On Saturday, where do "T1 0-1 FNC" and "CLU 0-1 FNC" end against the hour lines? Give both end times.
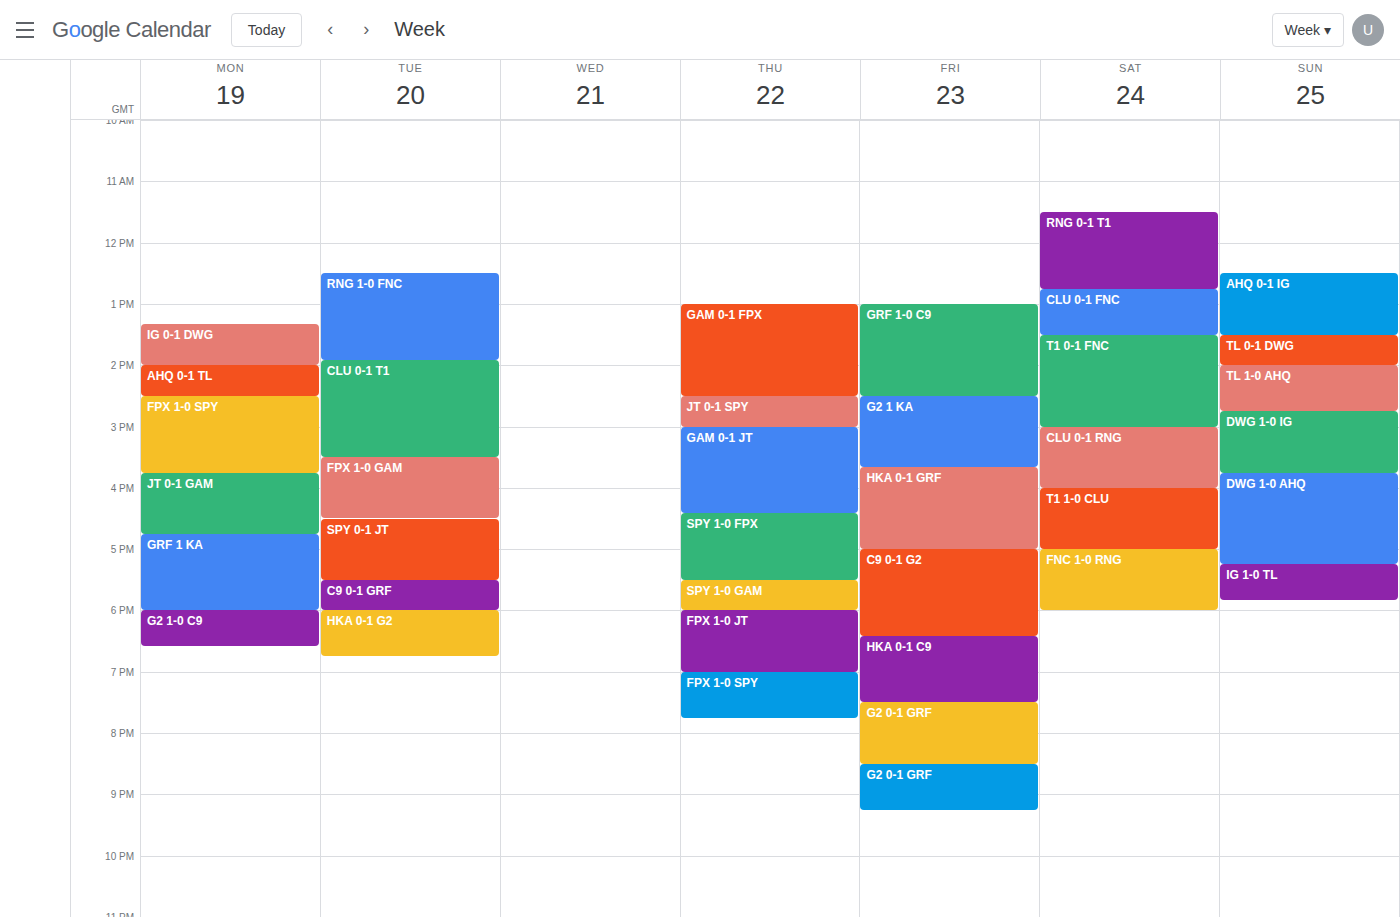
"T1 0-1 FNC": 15:00, exactly on the 15:00 line. "CLU 0-1 FNC": 13:30, halfway between the 13:00 and 14:00 lines.